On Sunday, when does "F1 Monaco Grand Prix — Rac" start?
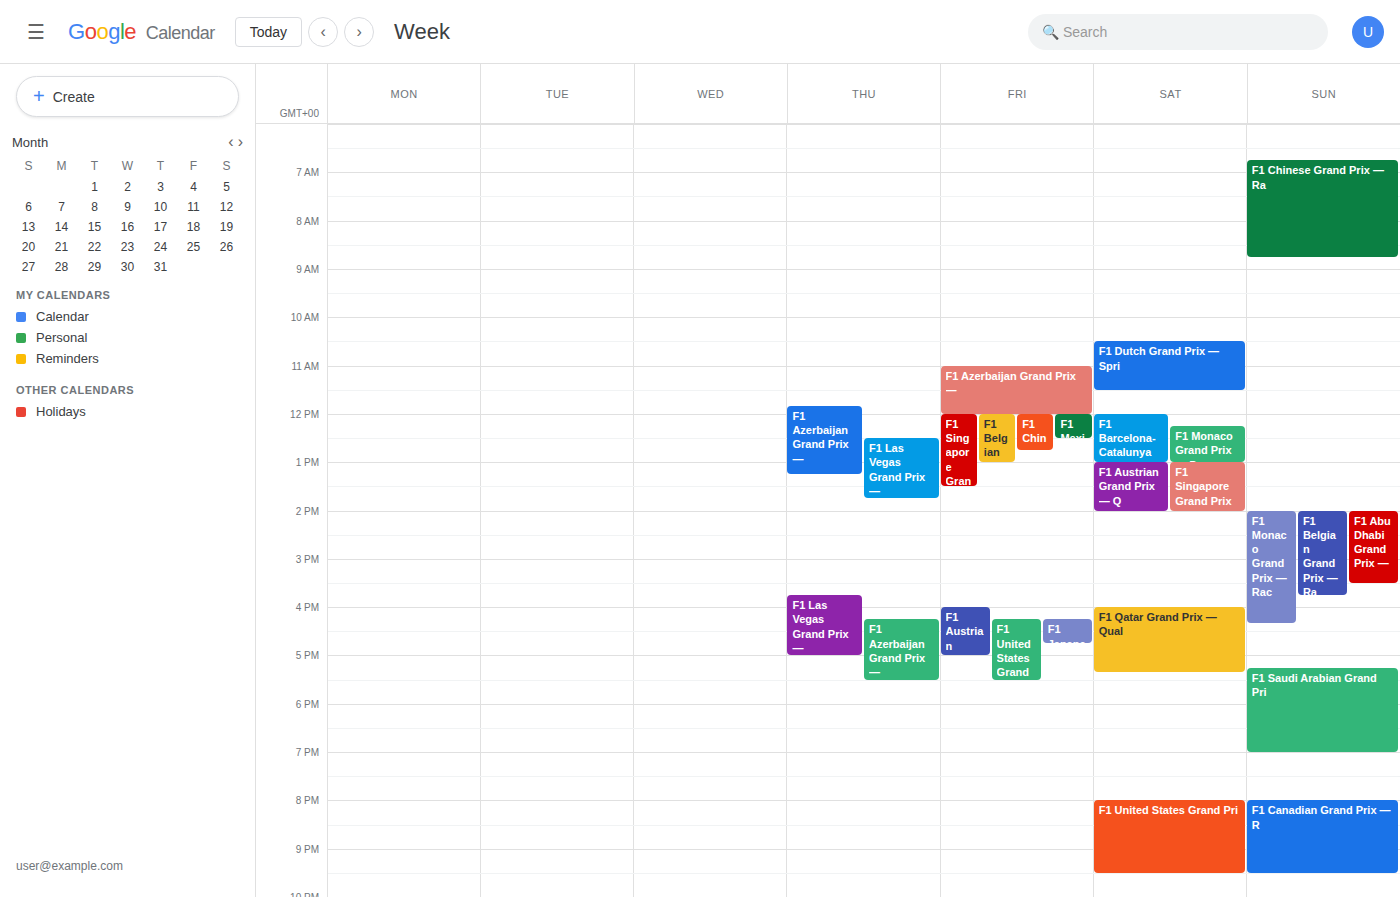
2:00 PM